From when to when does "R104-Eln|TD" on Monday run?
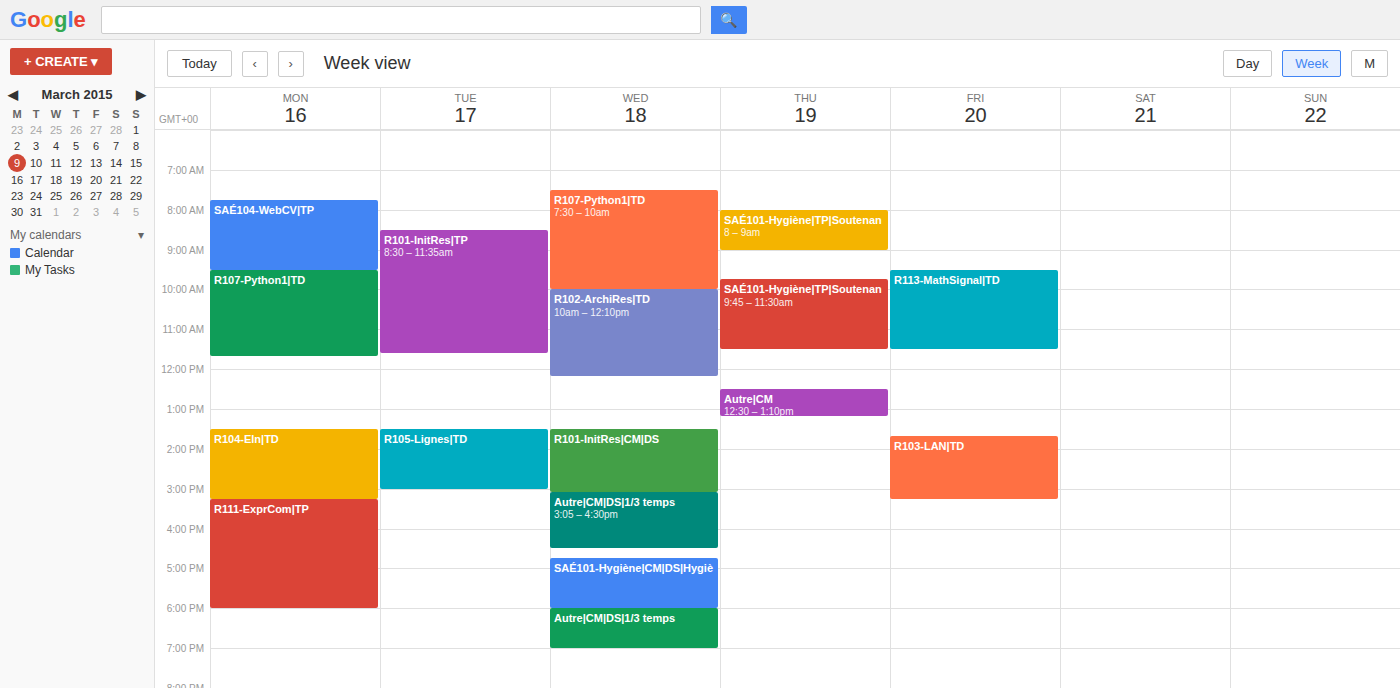
1:30 PM to 3:15 PM